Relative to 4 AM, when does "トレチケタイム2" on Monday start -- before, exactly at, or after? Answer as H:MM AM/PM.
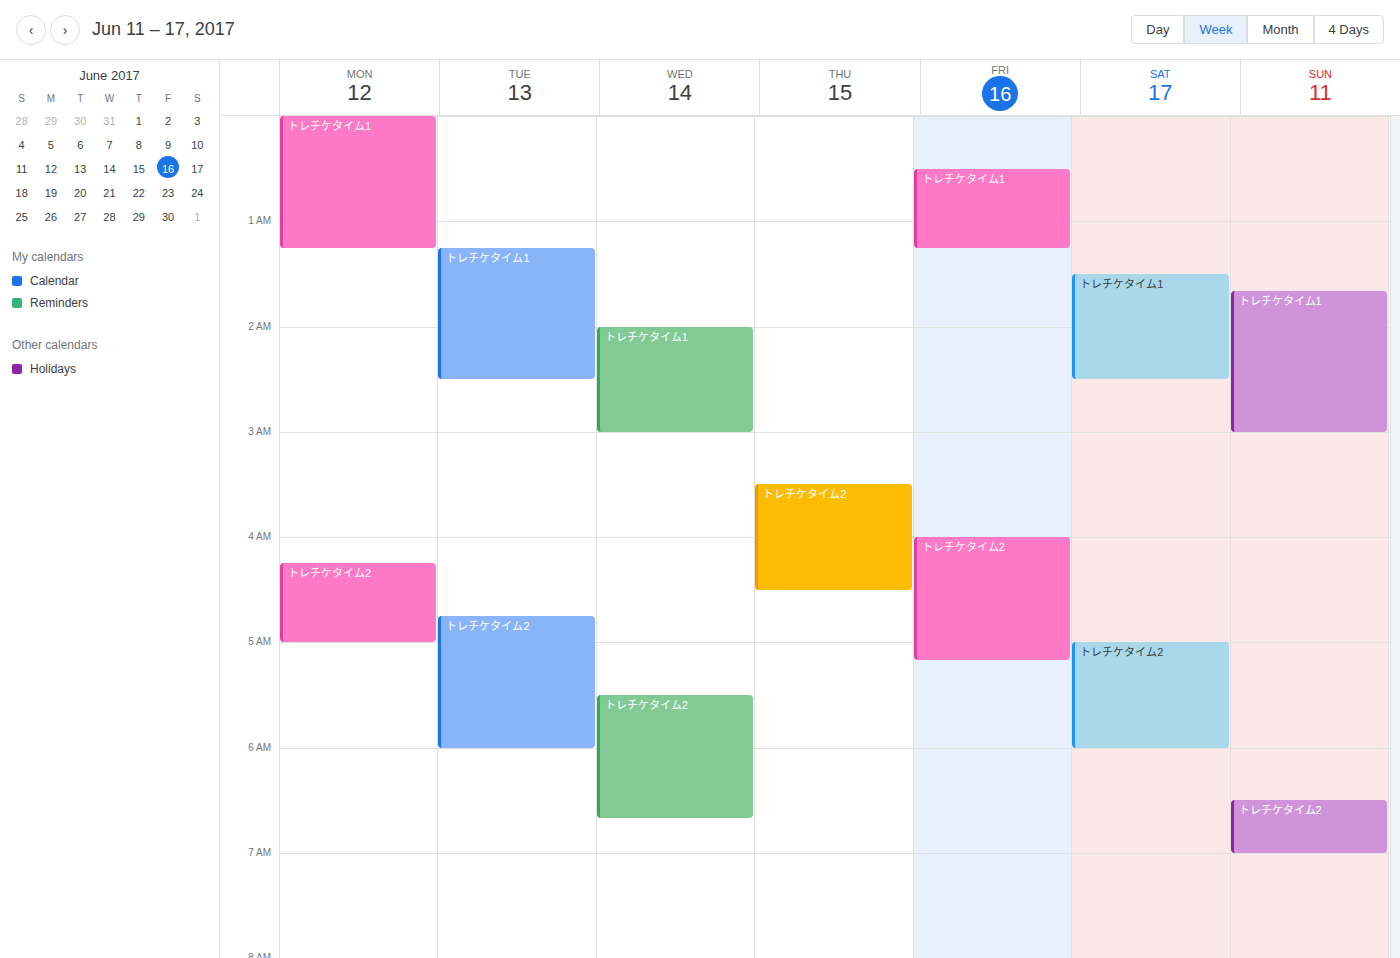
4:15 AM -- after 4 AM, 15 minutes below the 4 AM line.